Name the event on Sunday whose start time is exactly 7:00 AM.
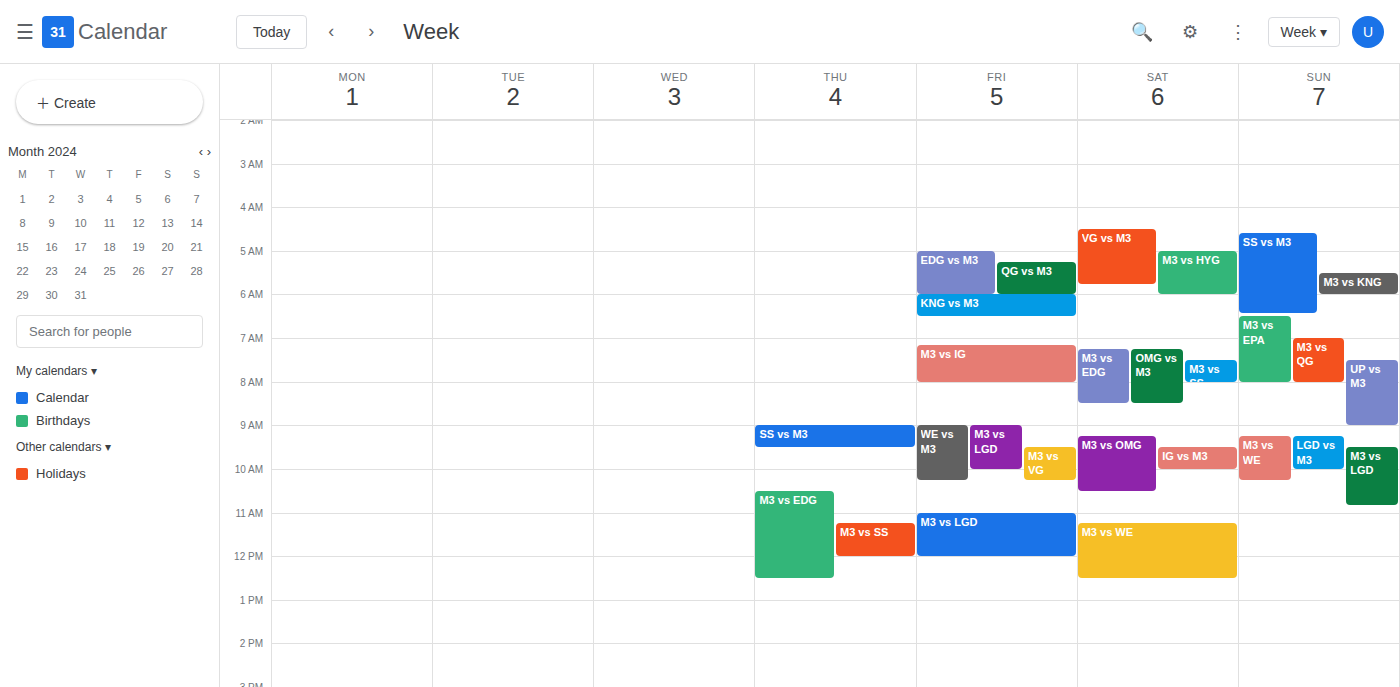
"M3 vs QG"